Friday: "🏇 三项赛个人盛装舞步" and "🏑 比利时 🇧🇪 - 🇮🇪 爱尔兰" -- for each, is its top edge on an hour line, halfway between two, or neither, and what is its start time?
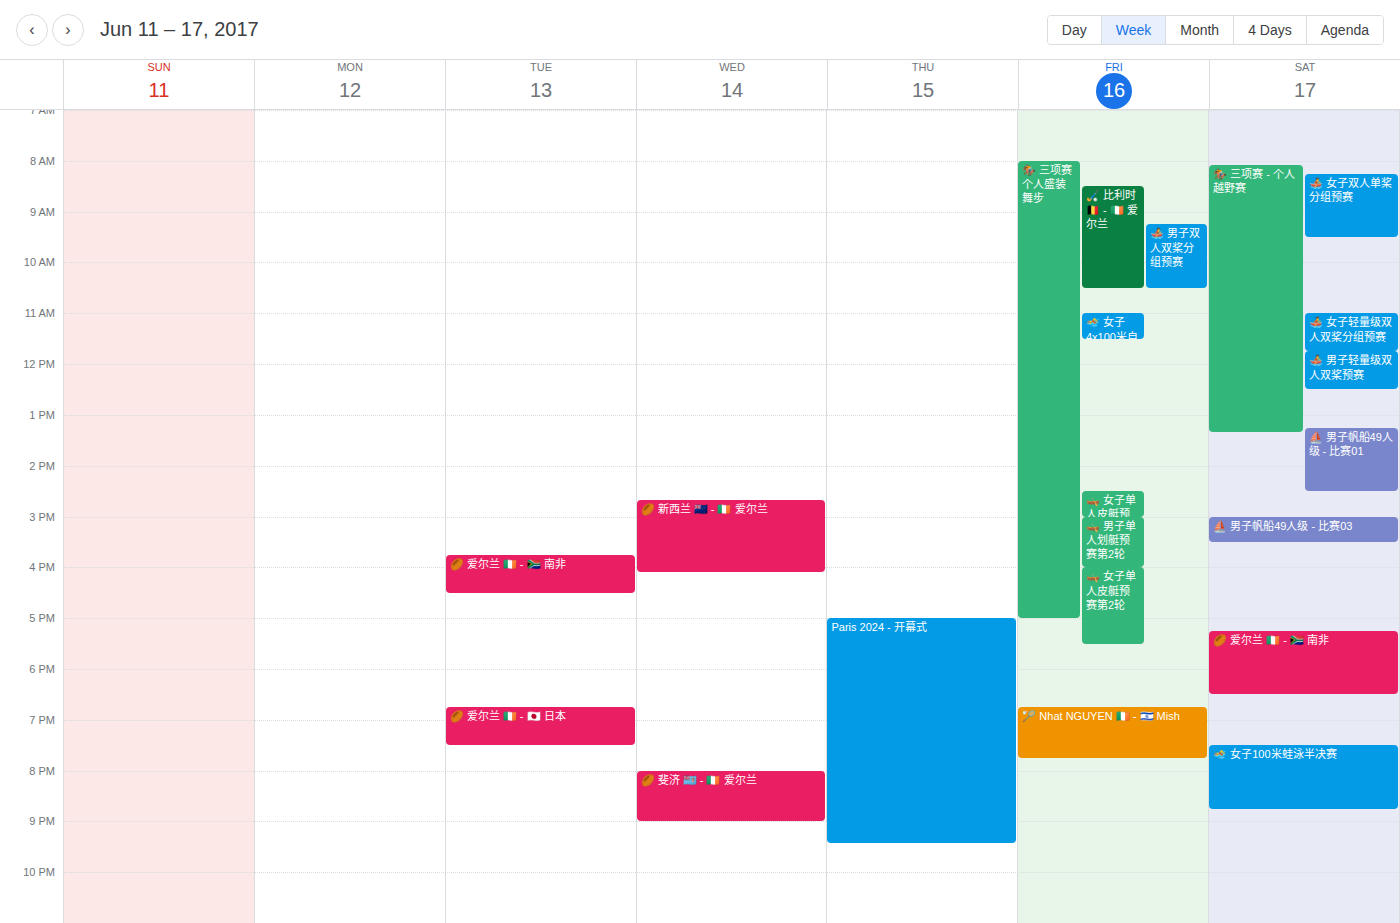
"🏇 三项赛个人盛装舞步": 8:00 AM, exactly on the 8 AM line. "🏑 比利时 🇧🇪 - 🇮🇪 爱尔兰": 8:30 AM, halfway between the 8 AM and 9 AM lines.